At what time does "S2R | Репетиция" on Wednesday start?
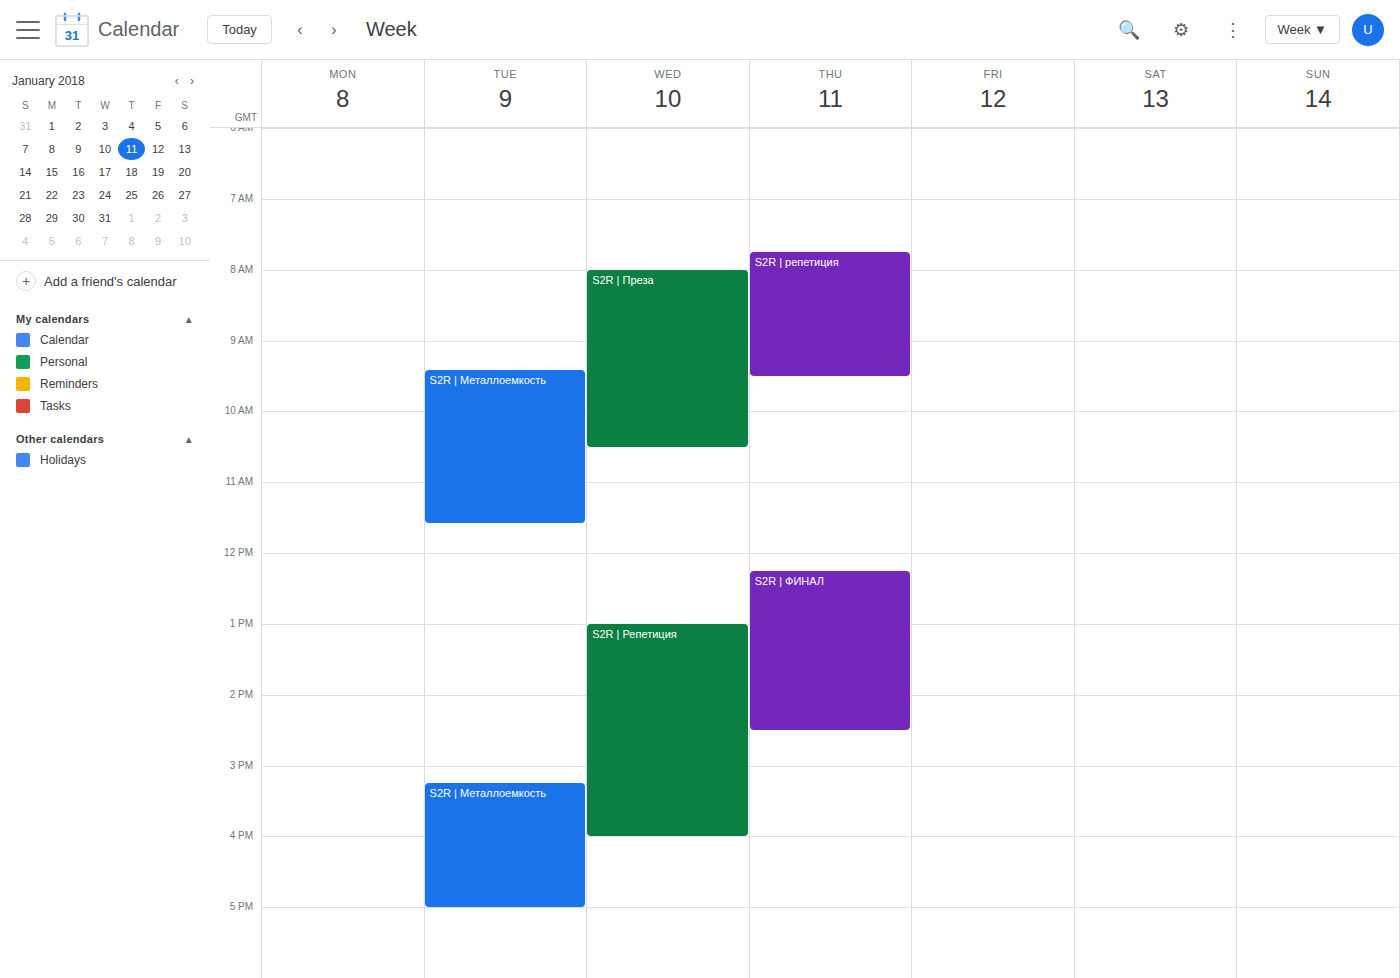
1:00 PM